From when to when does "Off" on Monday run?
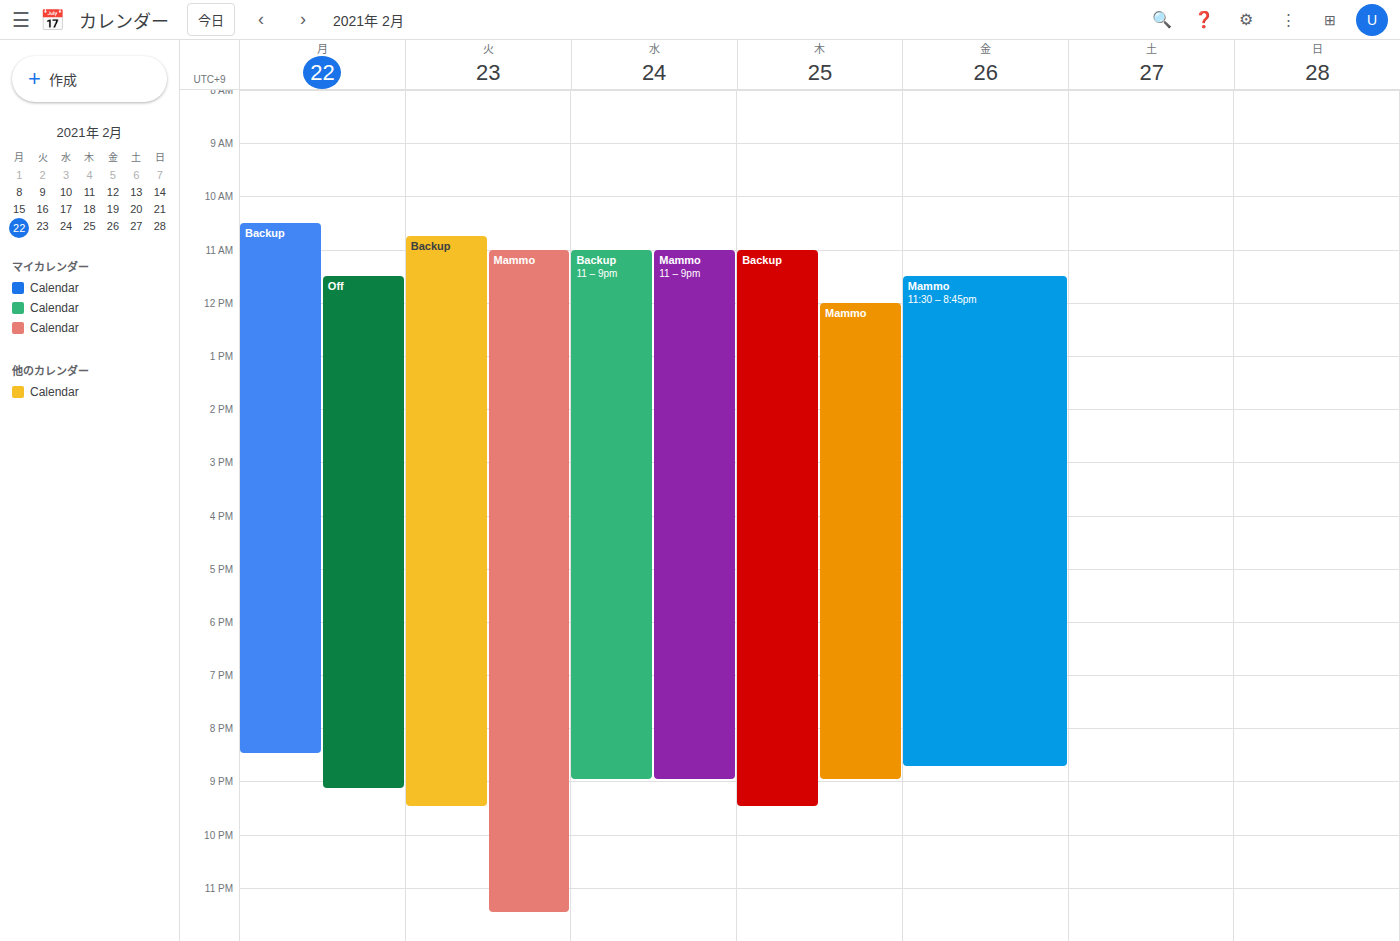
11:30 AM to 9:10 PM